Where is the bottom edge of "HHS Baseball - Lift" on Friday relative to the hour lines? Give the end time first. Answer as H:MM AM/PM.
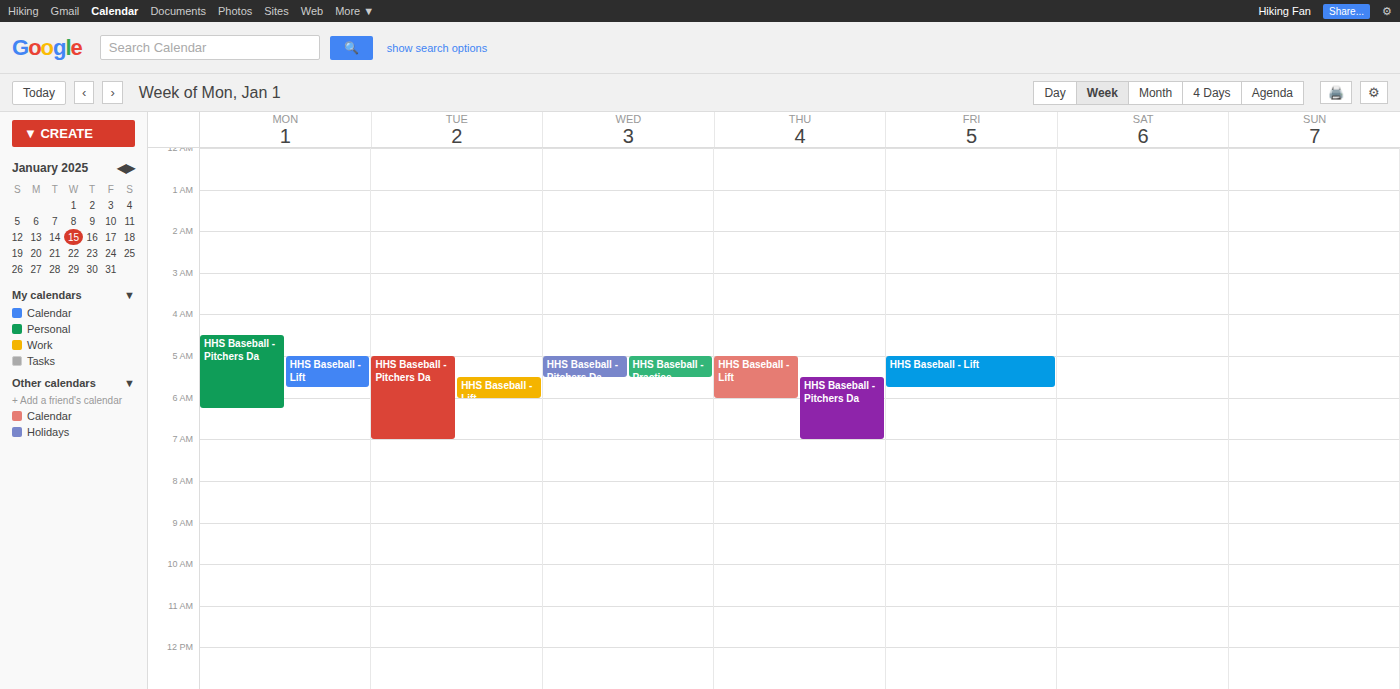
5:45 AM -- neither: three quarters of the way from the 5 AM line to the 6 AM line.